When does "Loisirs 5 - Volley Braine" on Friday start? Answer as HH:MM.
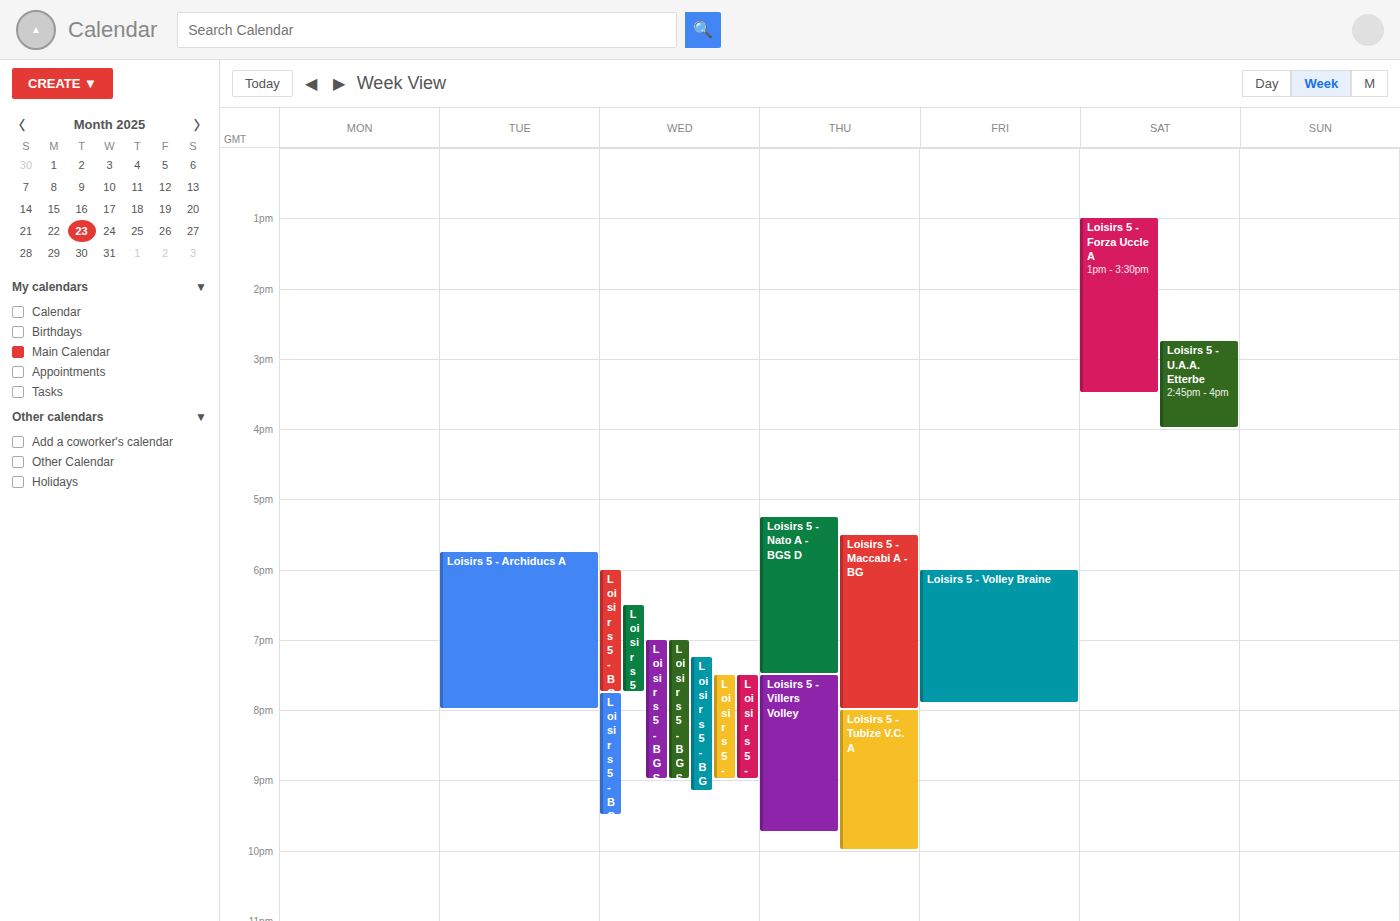
18:00